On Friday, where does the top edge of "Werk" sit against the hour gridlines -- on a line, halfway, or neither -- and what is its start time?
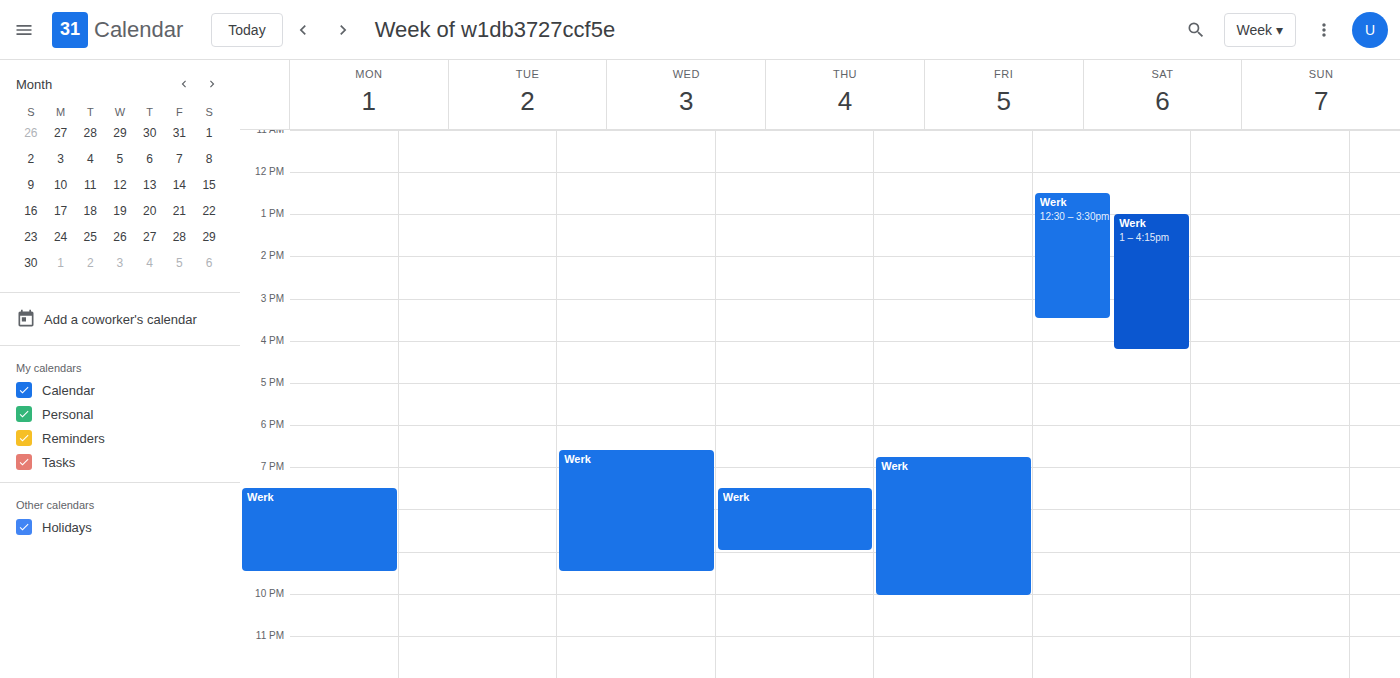
6:45 PM -- neither: three quarters of the way from the 6 PM line to the 7 PM line.